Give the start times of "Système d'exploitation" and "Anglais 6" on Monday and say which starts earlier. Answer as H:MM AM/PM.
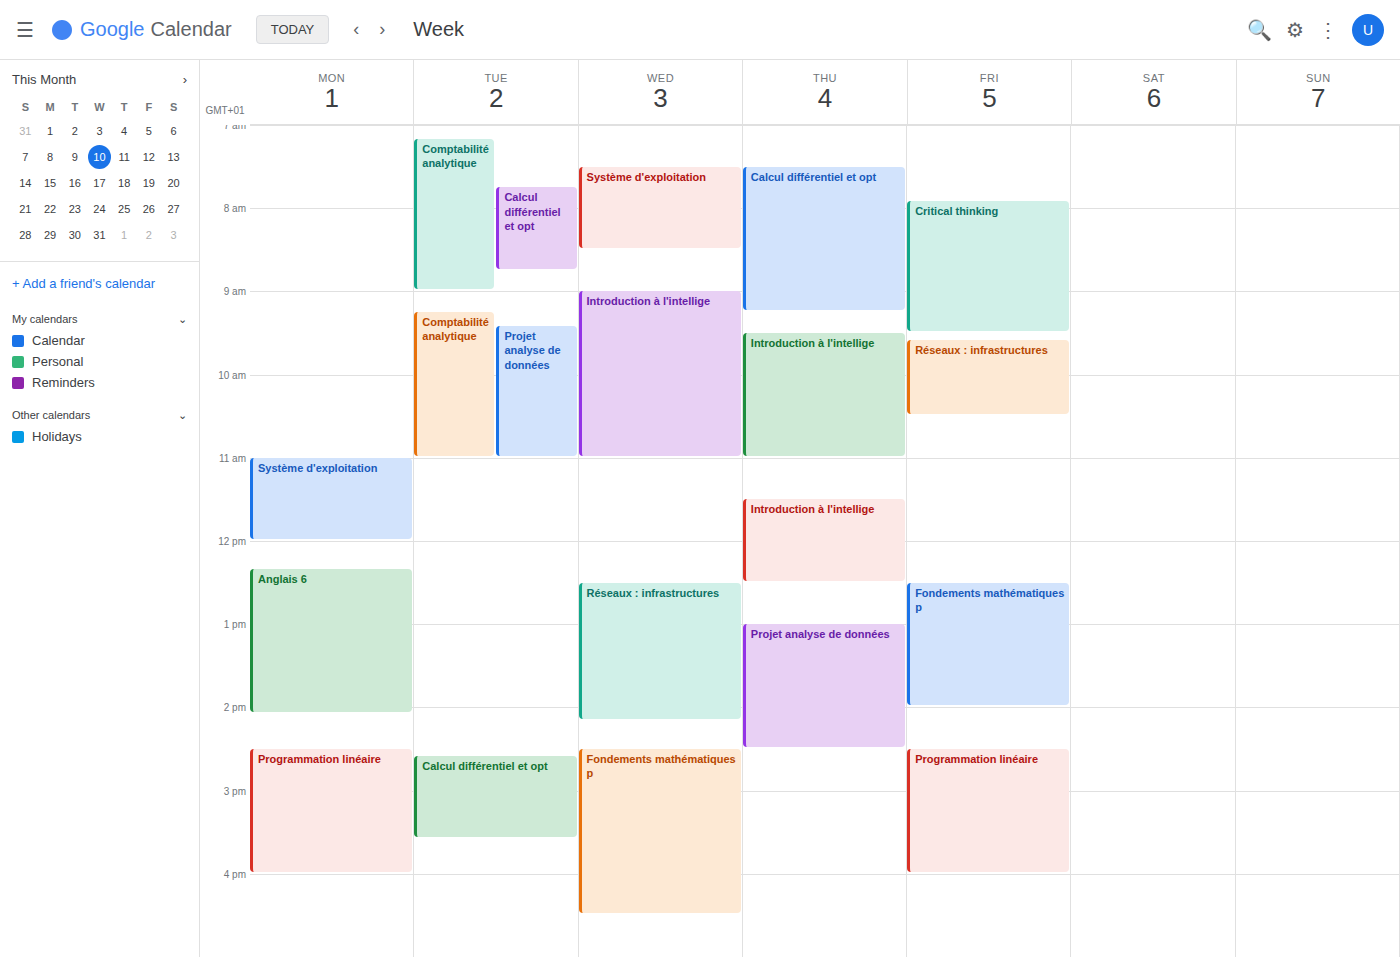
"Système d'exploitation" 11:00 AM; "Anglais 6" 12:20 PM.